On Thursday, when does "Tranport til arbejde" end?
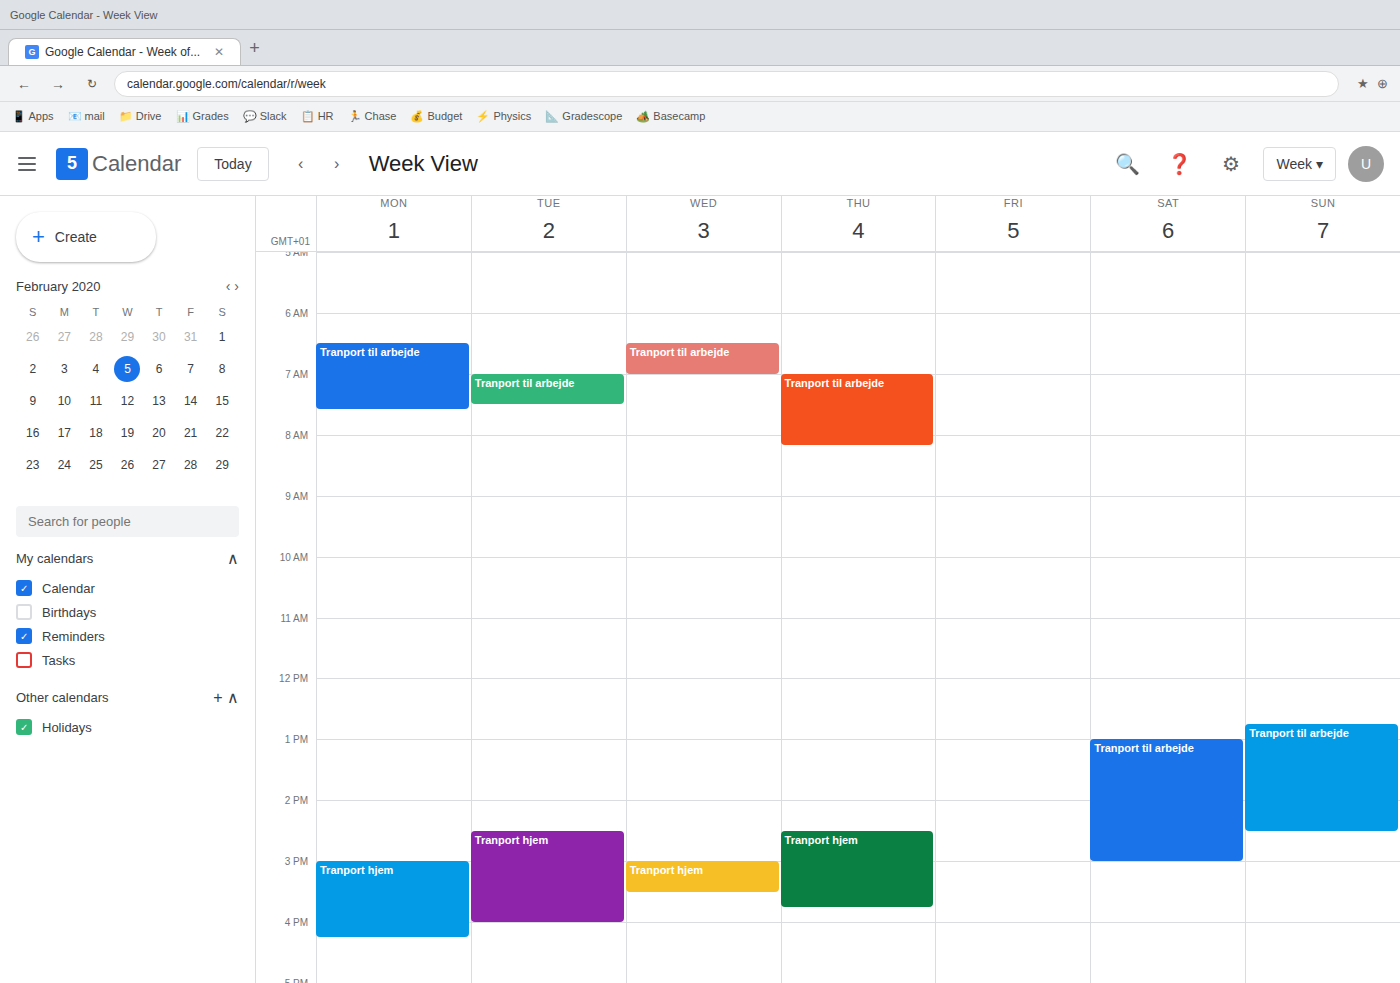
8:10 AM